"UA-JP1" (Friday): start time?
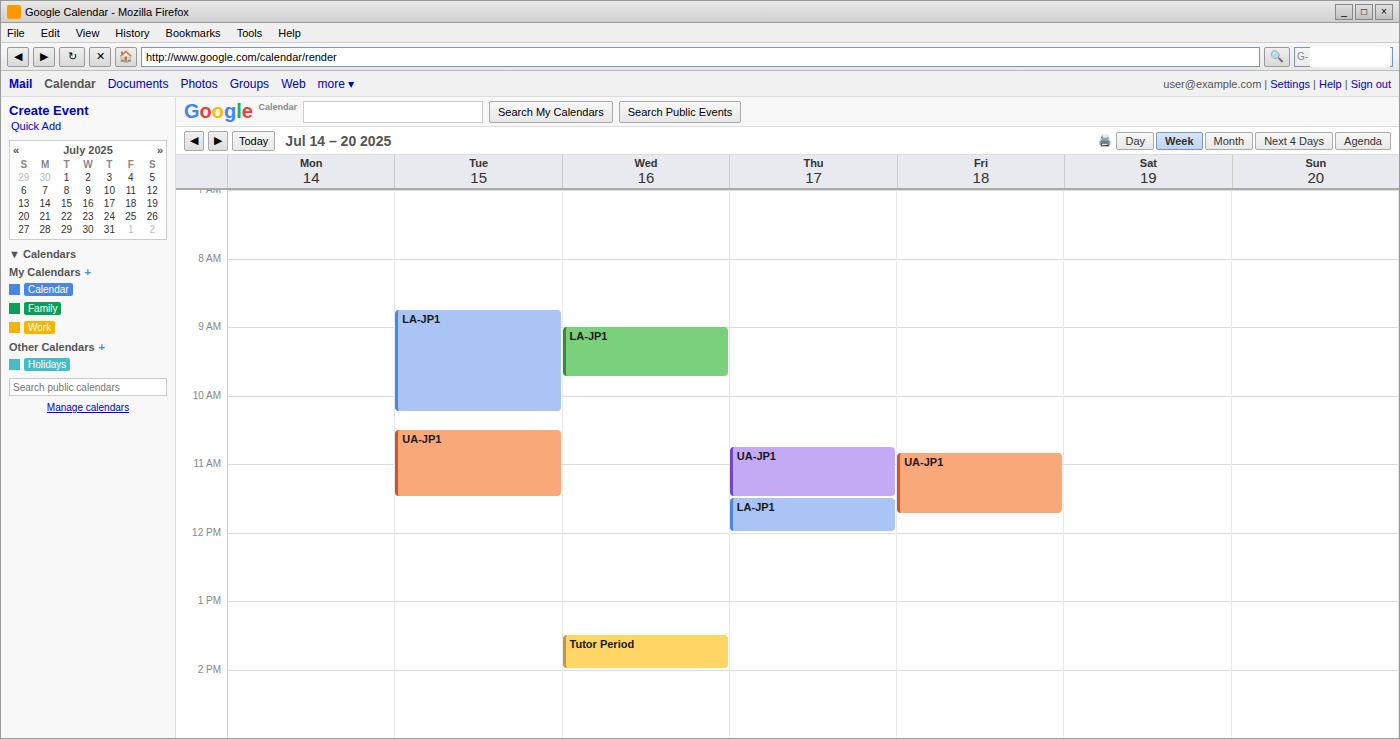
10:50